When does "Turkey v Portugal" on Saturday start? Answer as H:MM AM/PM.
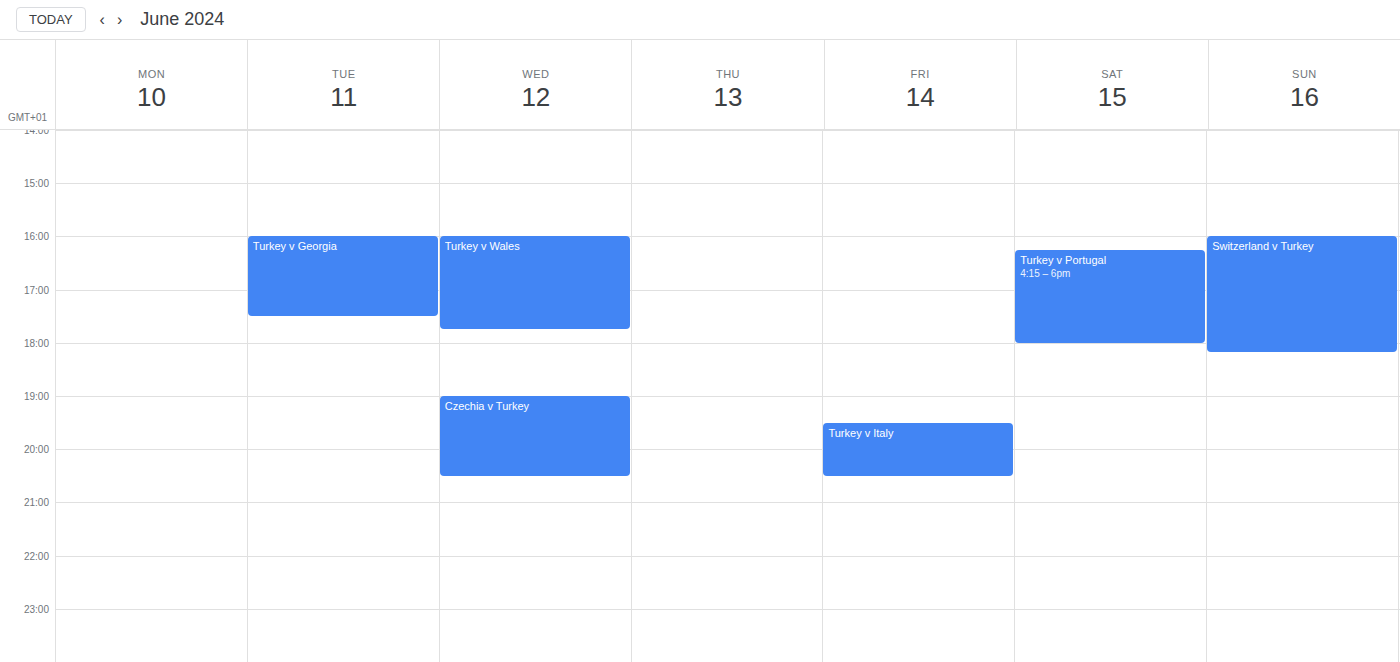
4:15 PM